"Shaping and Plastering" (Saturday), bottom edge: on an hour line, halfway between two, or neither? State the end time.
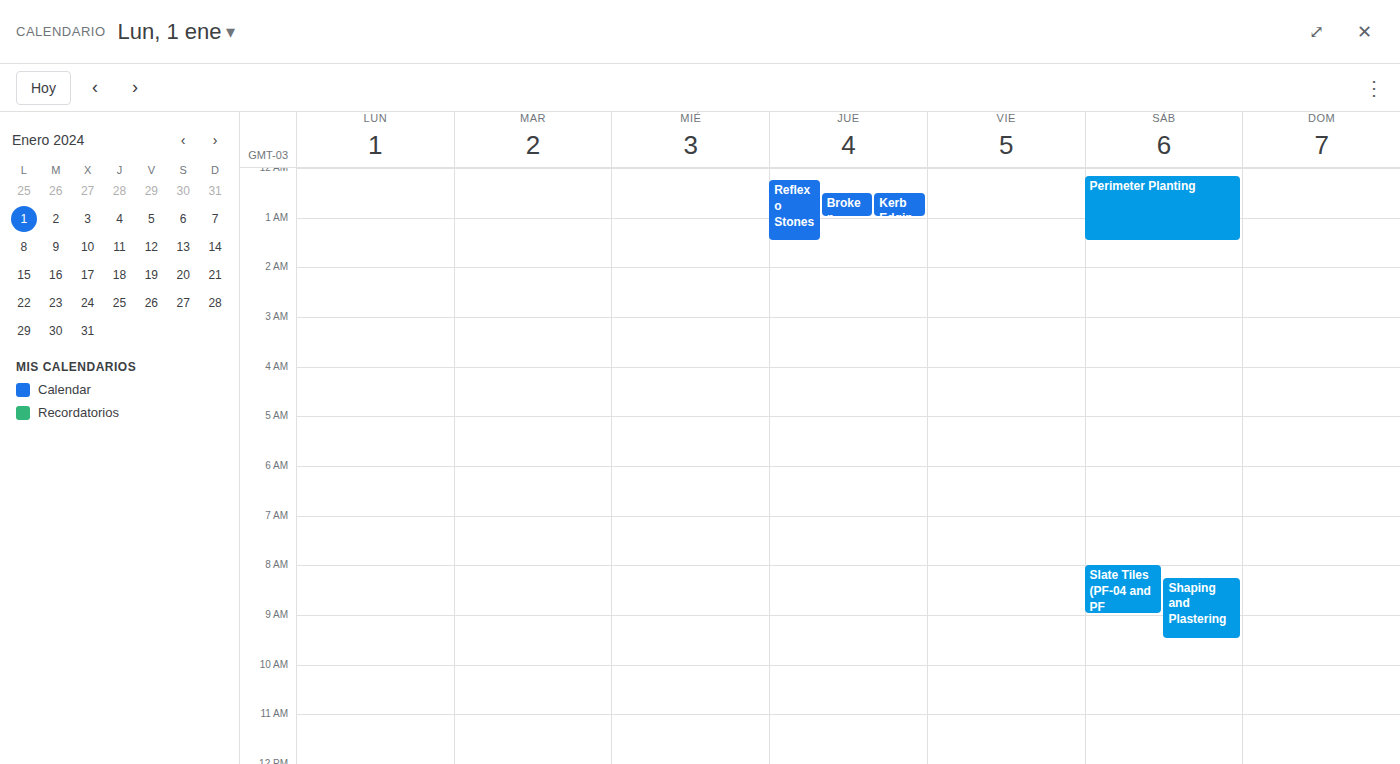
9:30 AM -- halfway between the 9 AM and 10 AM lines.